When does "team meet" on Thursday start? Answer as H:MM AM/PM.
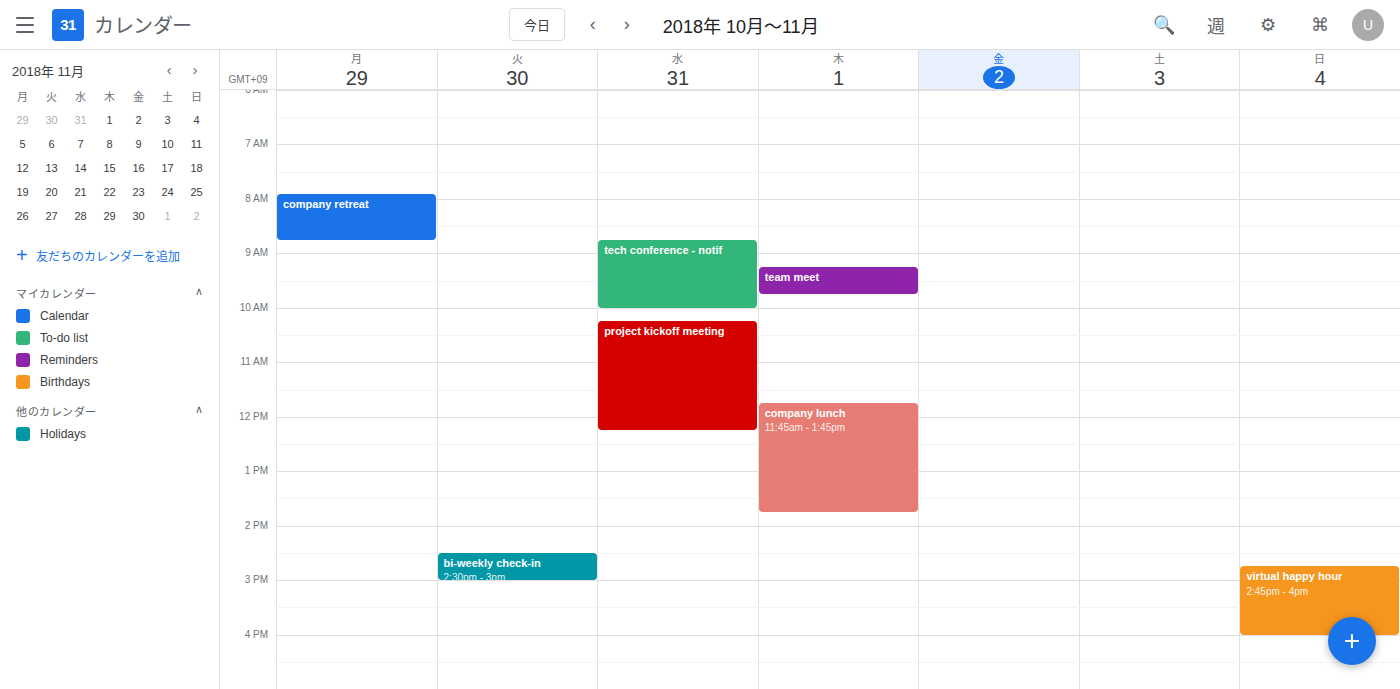
9:15 AM